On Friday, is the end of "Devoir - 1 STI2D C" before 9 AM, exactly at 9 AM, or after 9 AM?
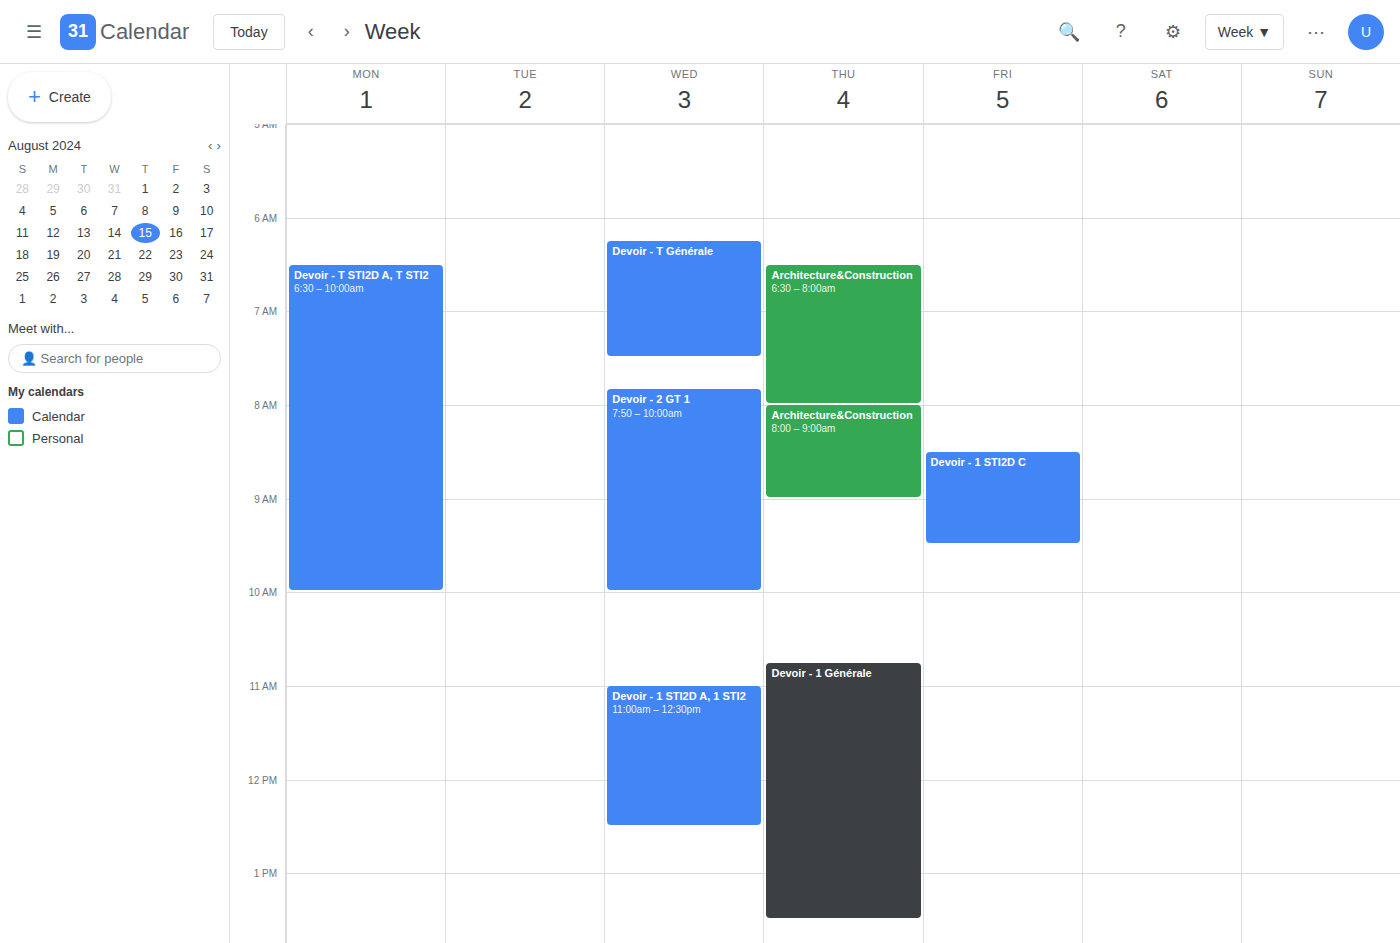
9:30 AM -- after 9 AM, 30 minutes below the 9 AM line.